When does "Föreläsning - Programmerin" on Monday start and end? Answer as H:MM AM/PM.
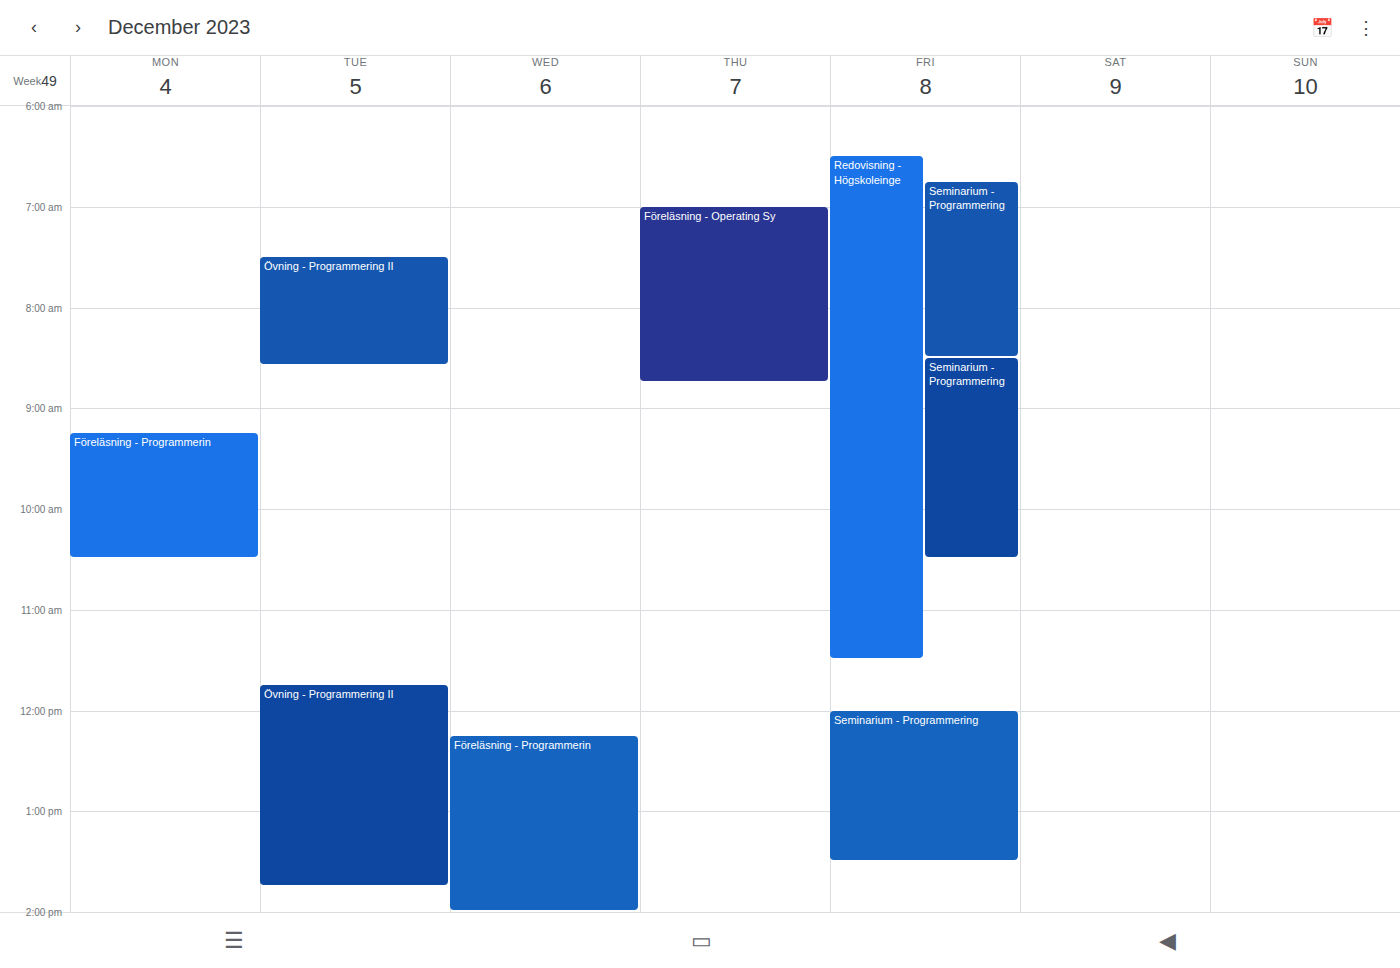
9:15 AM to 10:30 AM